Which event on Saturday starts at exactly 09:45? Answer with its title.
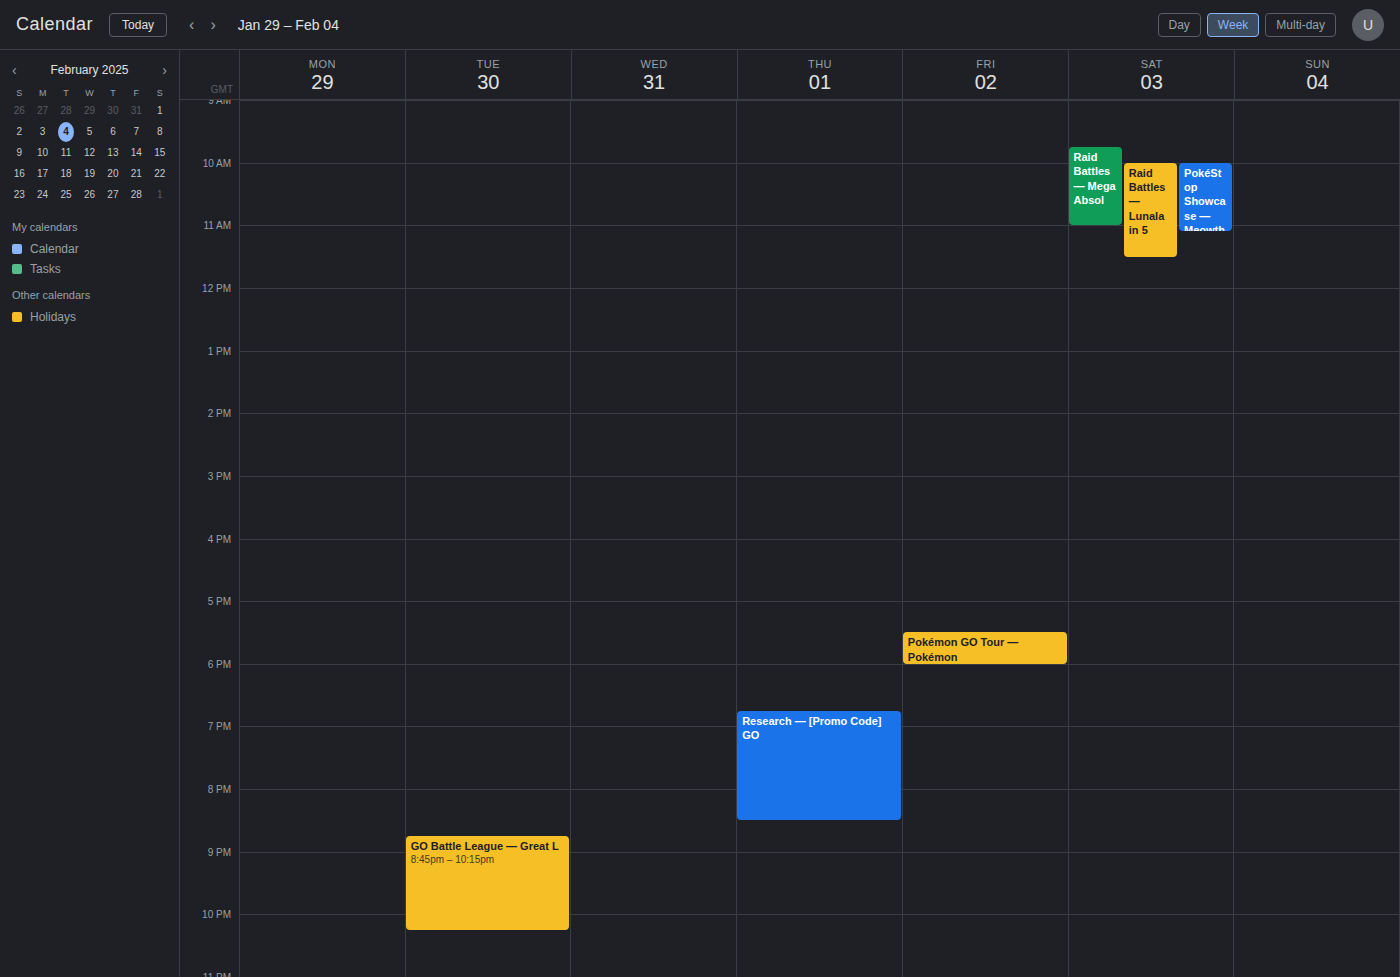
"Raid Battles — Mega Absol"